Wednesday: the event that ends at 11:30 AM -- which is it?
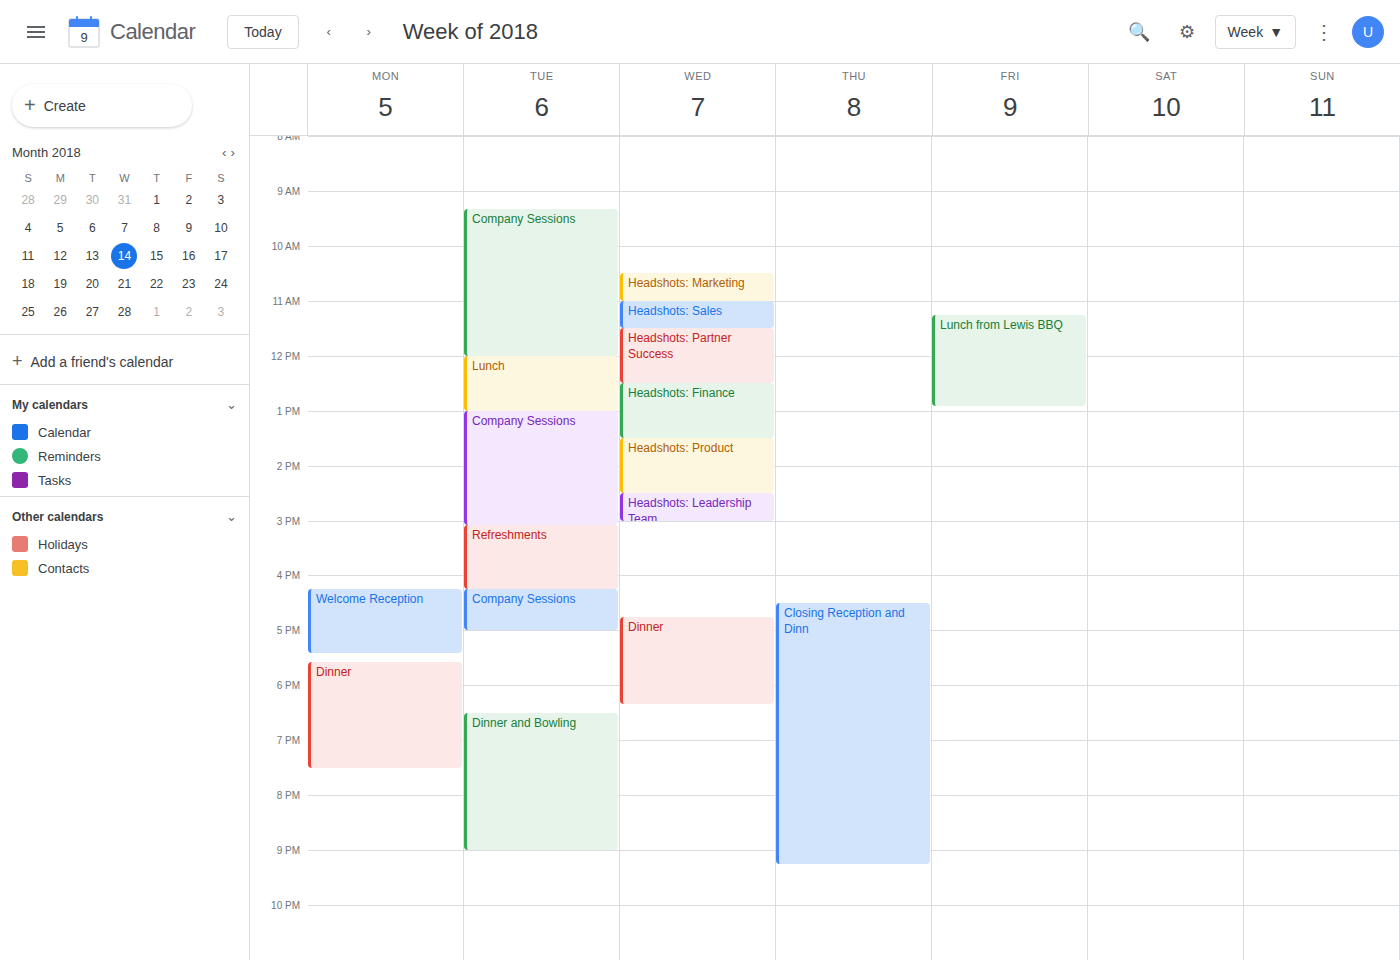
"Headshots: Sales"